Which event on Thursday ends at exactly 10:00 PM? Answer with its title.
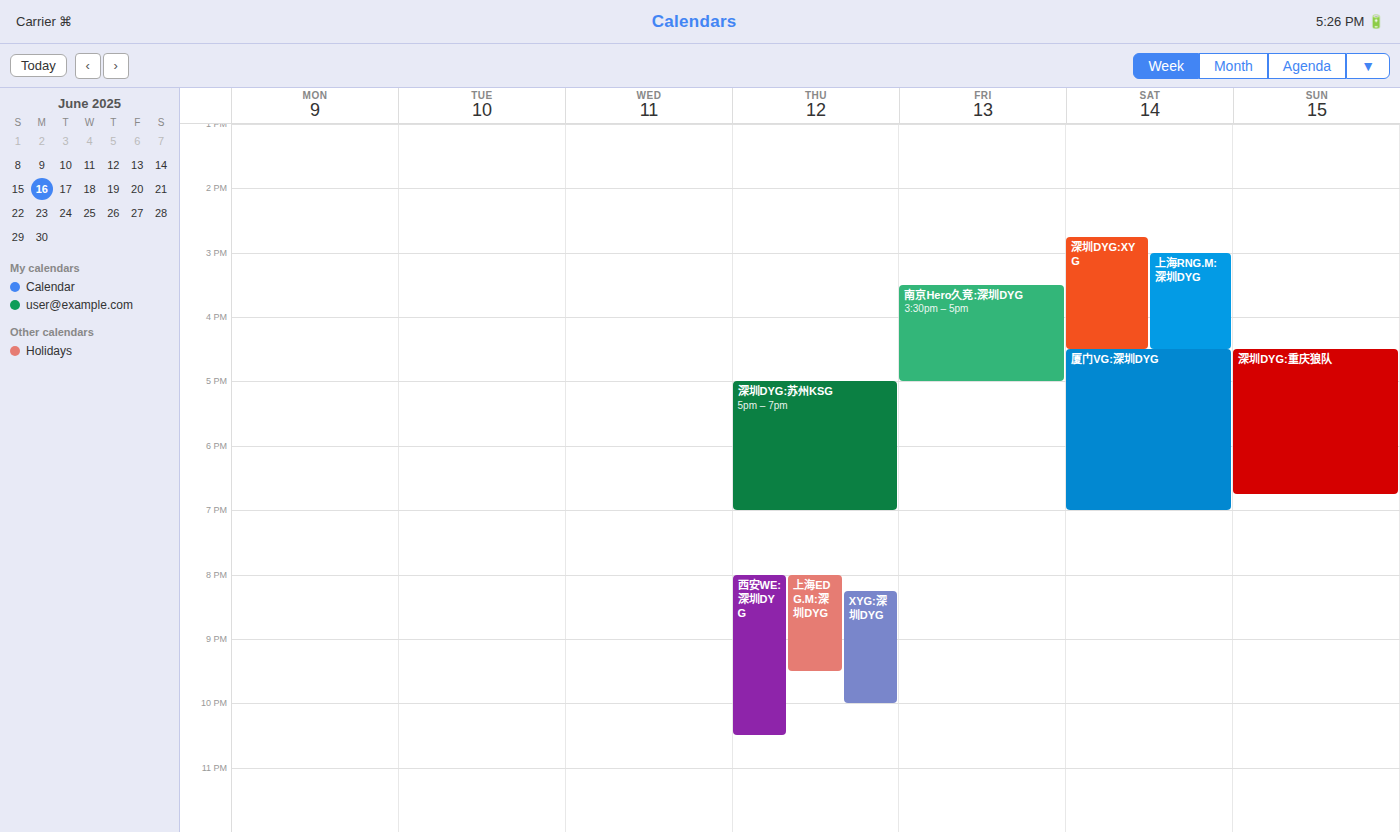
"XYG:深圳DYG"